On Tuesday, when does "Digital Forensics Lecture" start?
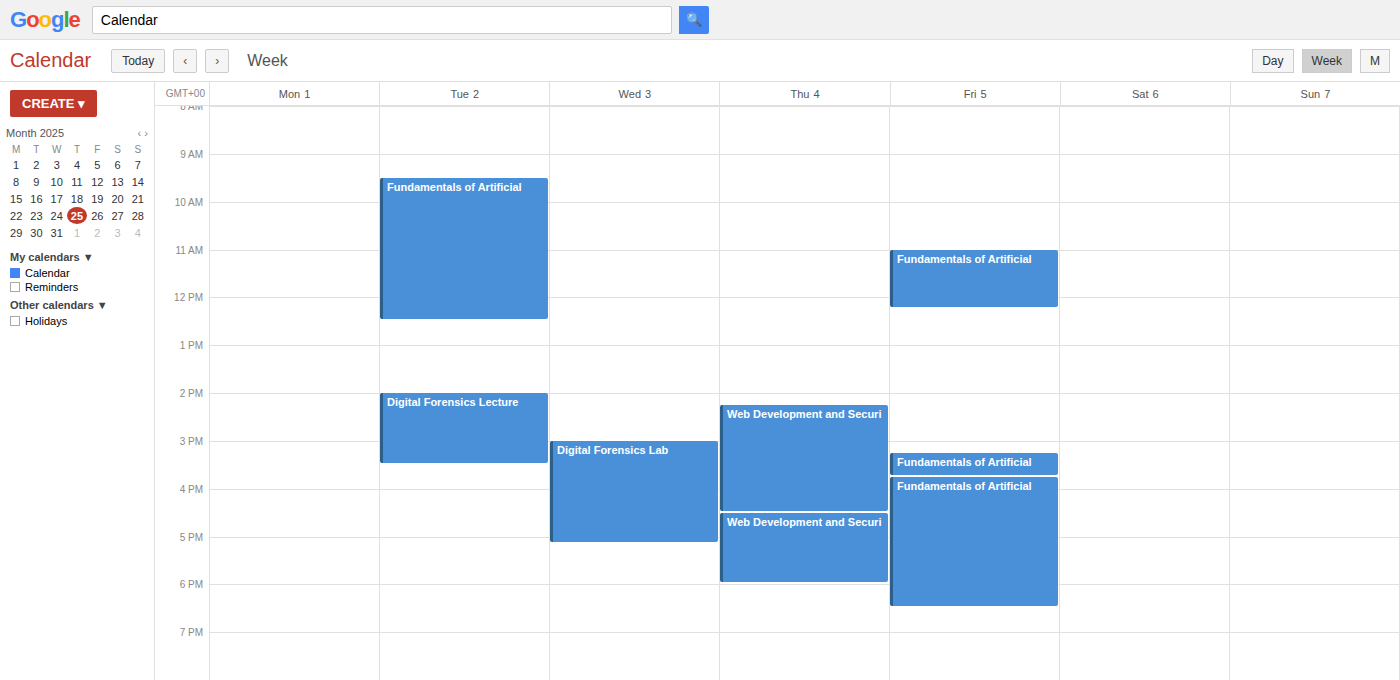
2:00 PM